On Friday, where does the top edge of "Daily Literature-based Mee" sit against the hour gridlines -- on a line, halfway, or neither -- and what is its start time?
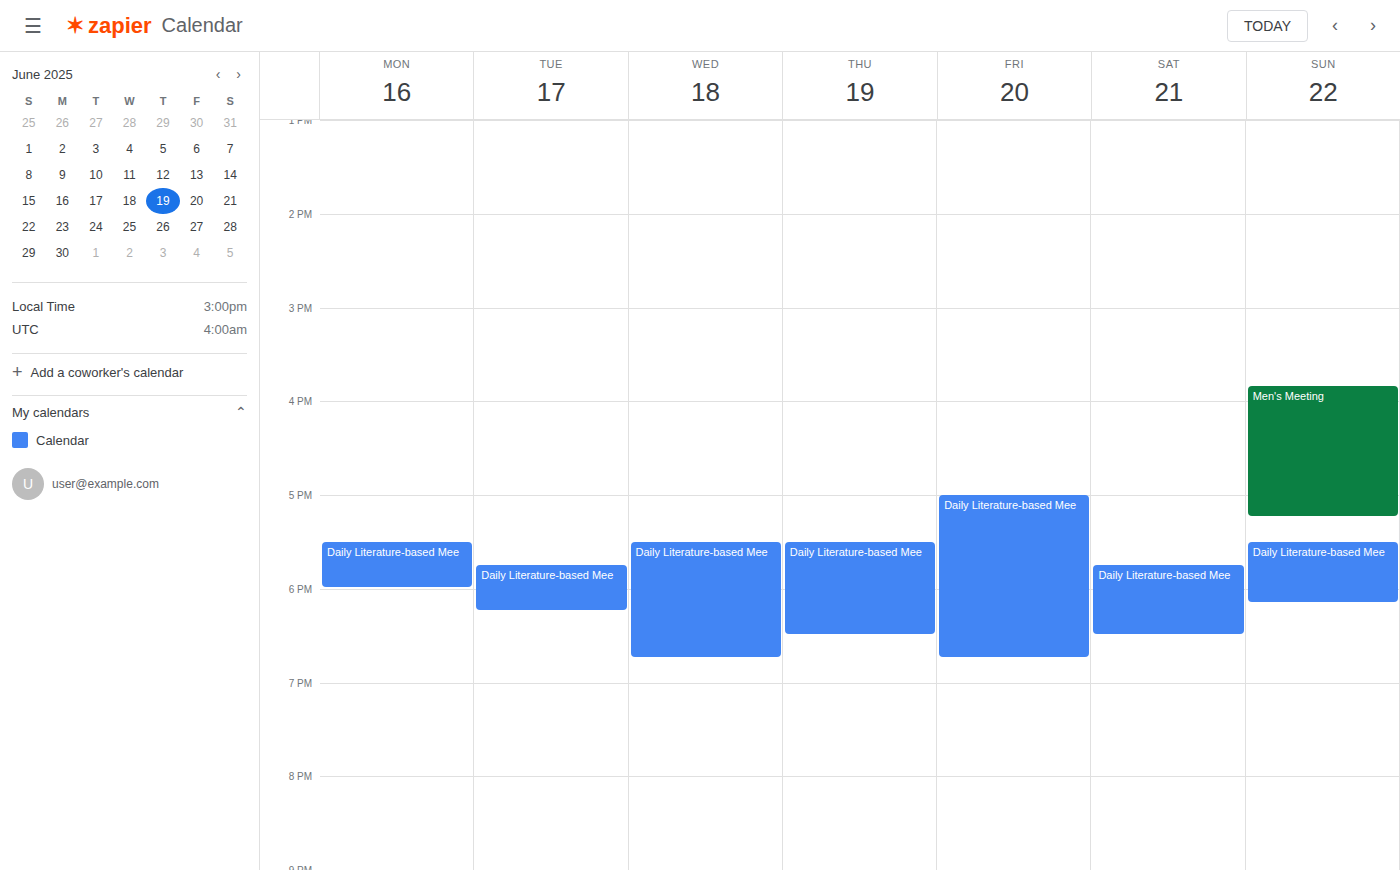
17:00 -- exactly on the 17:00 line.